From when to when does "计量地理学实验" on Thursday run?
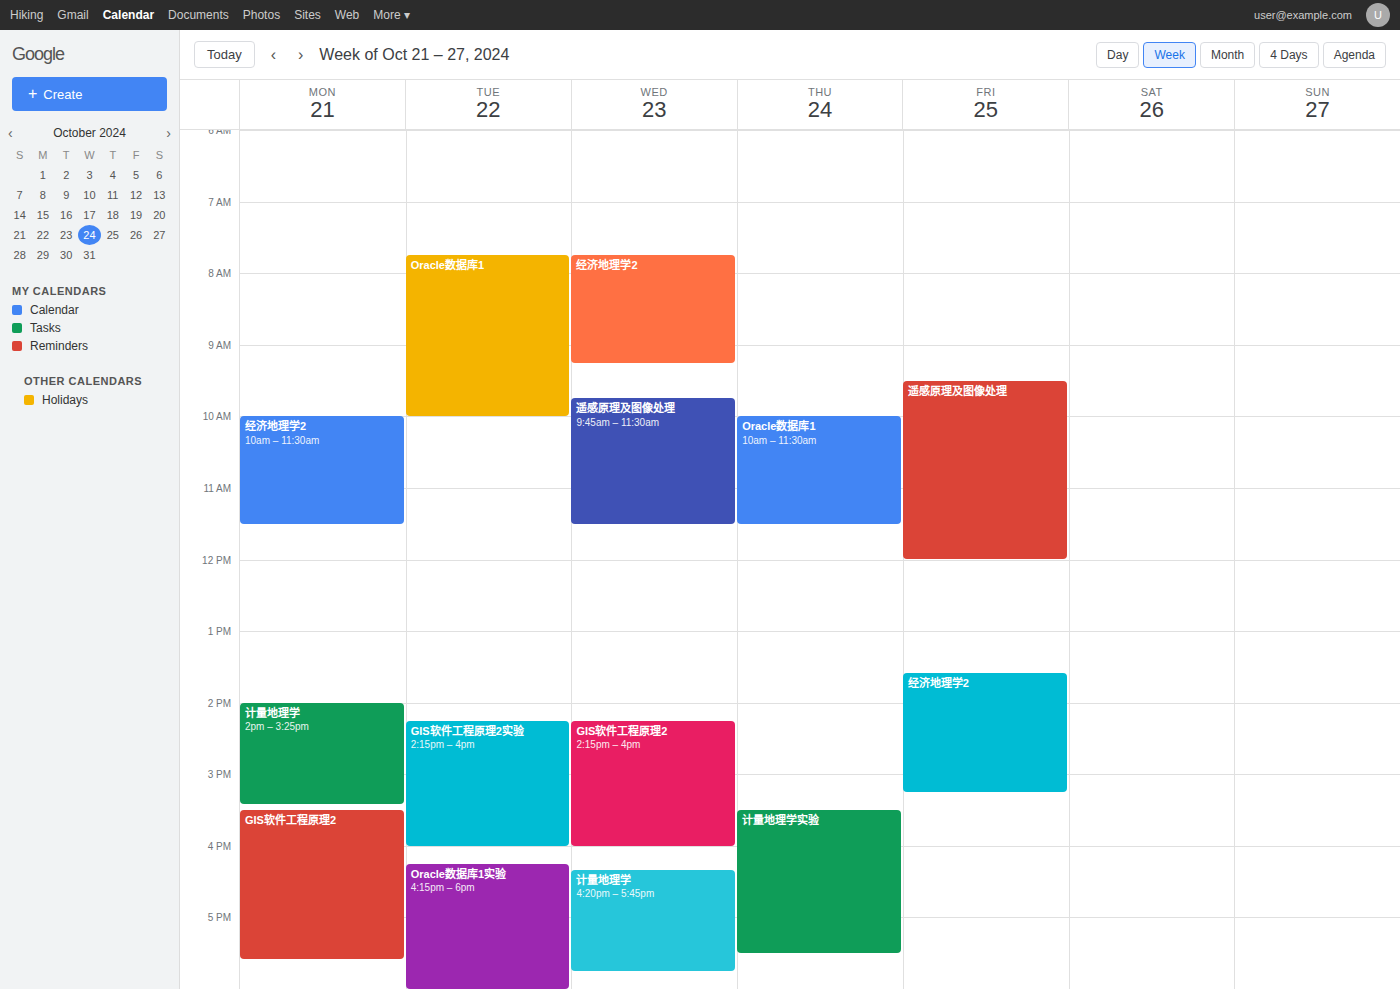
3:30 PM to 5:30 PM